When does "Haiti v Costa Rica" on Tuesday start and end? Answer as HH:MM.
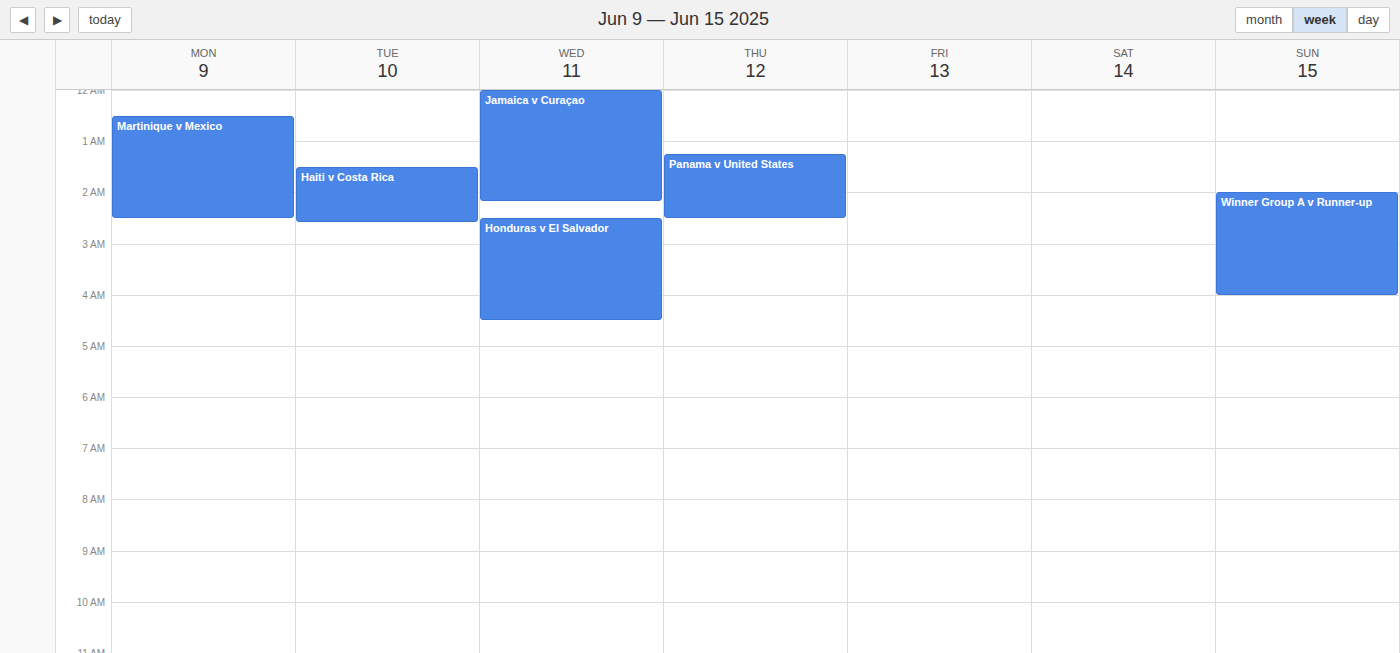
01:30 to 02:35